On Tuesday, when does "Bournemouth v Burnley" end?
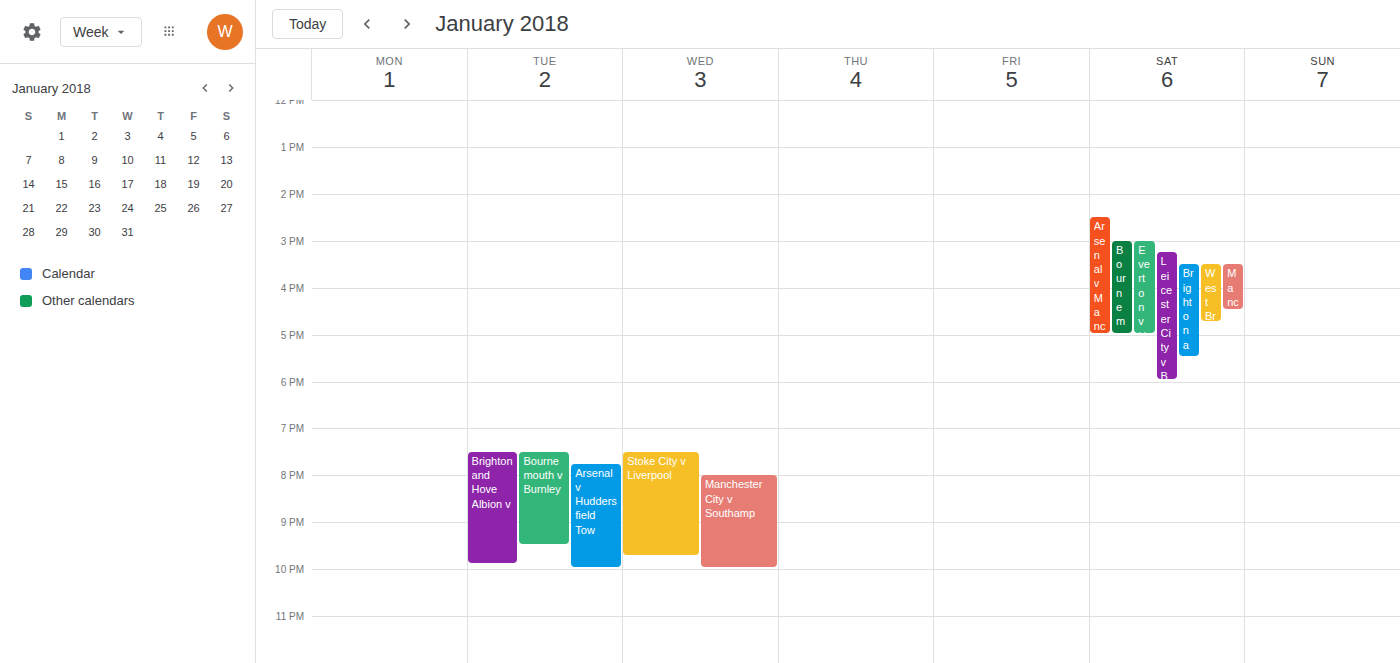
21:30